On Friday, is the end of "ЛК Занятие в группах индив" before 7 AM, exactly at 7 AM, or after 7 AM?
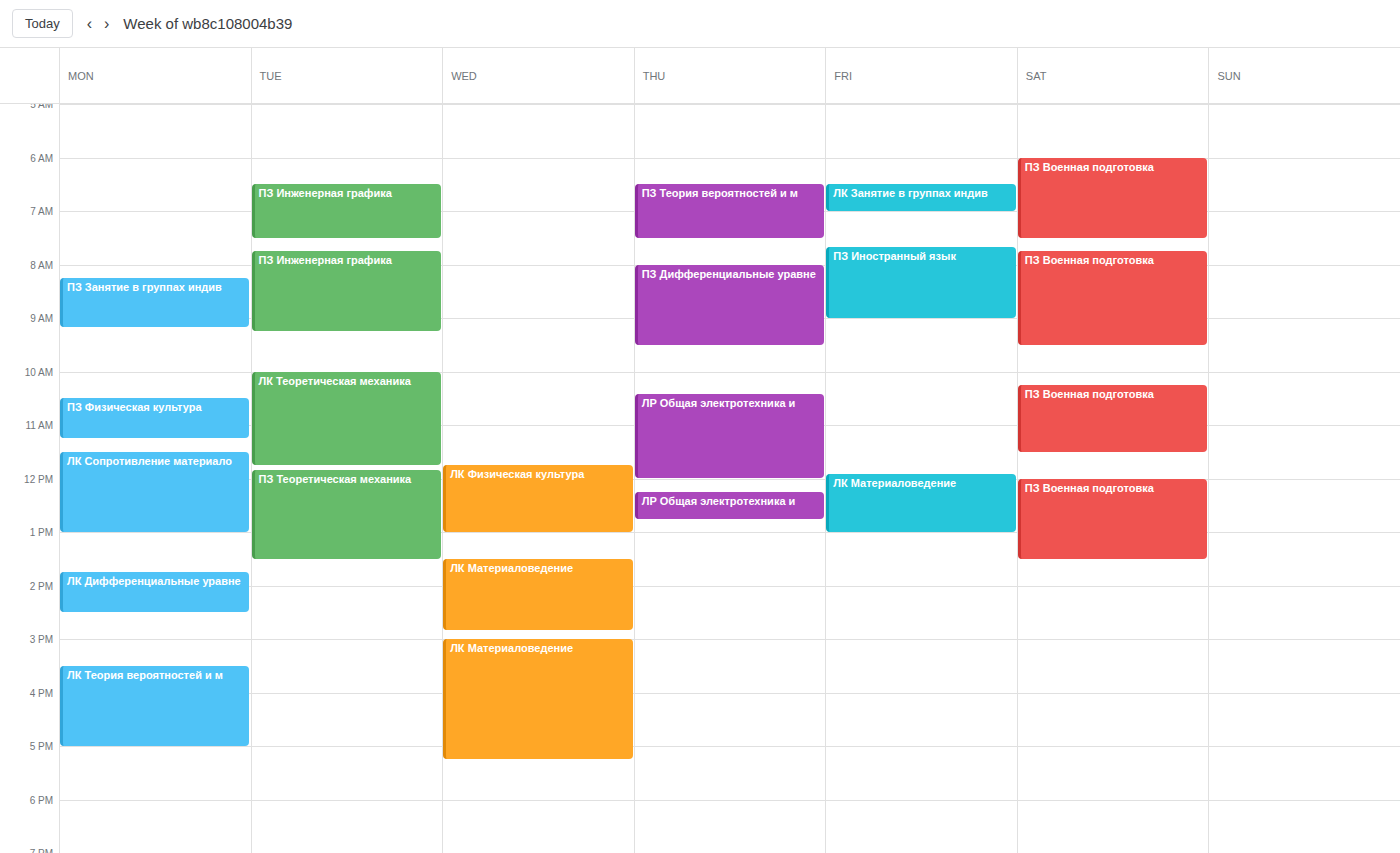
7:00 AM -- exactly at 7 AM, on the 7 AM line.